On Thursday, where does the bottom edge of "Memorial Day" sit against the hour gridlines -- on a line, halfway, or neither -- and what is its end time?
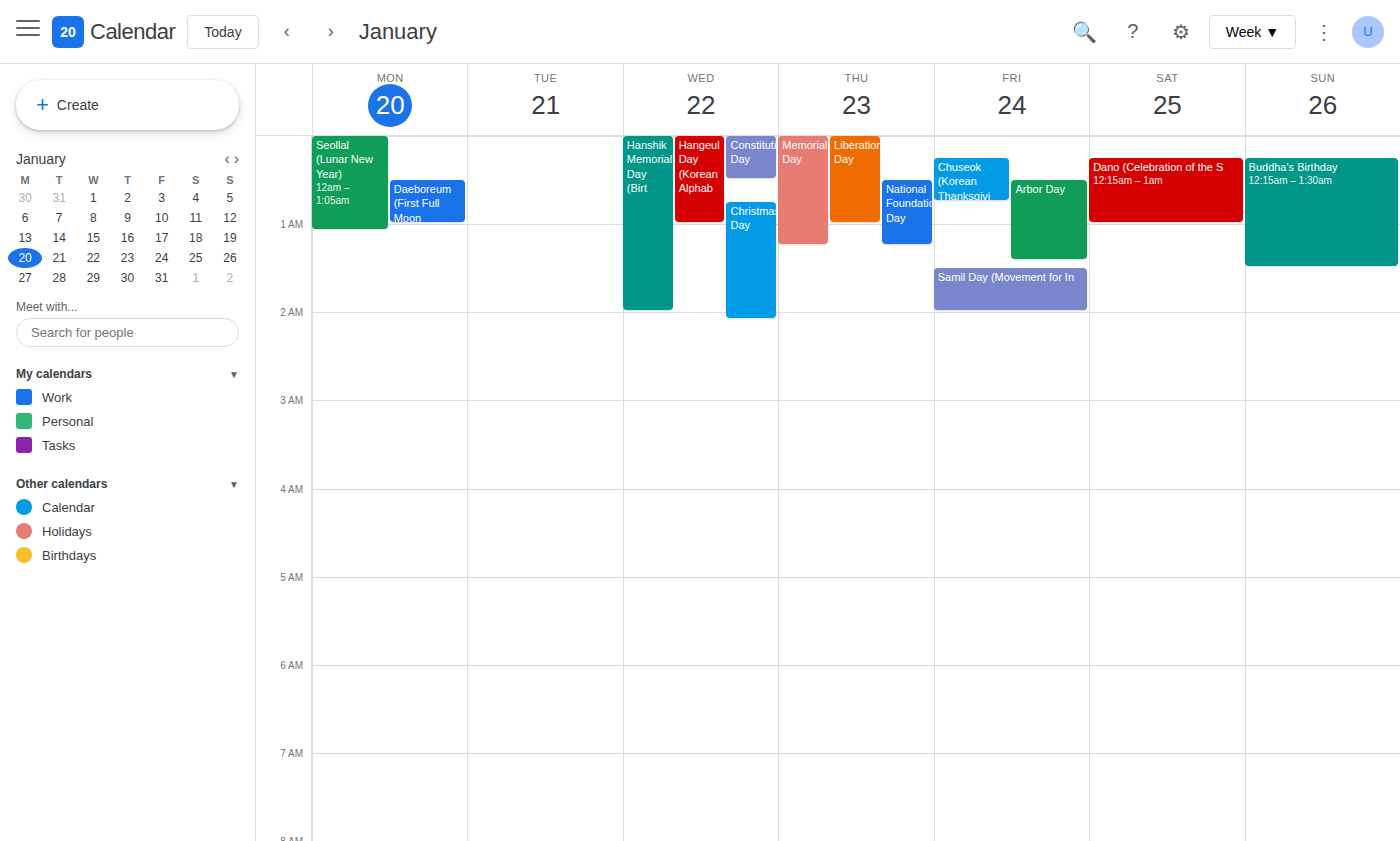
1:15 AM -- neither: a quarter of the way from the 1 AM line to the 2 AM line.